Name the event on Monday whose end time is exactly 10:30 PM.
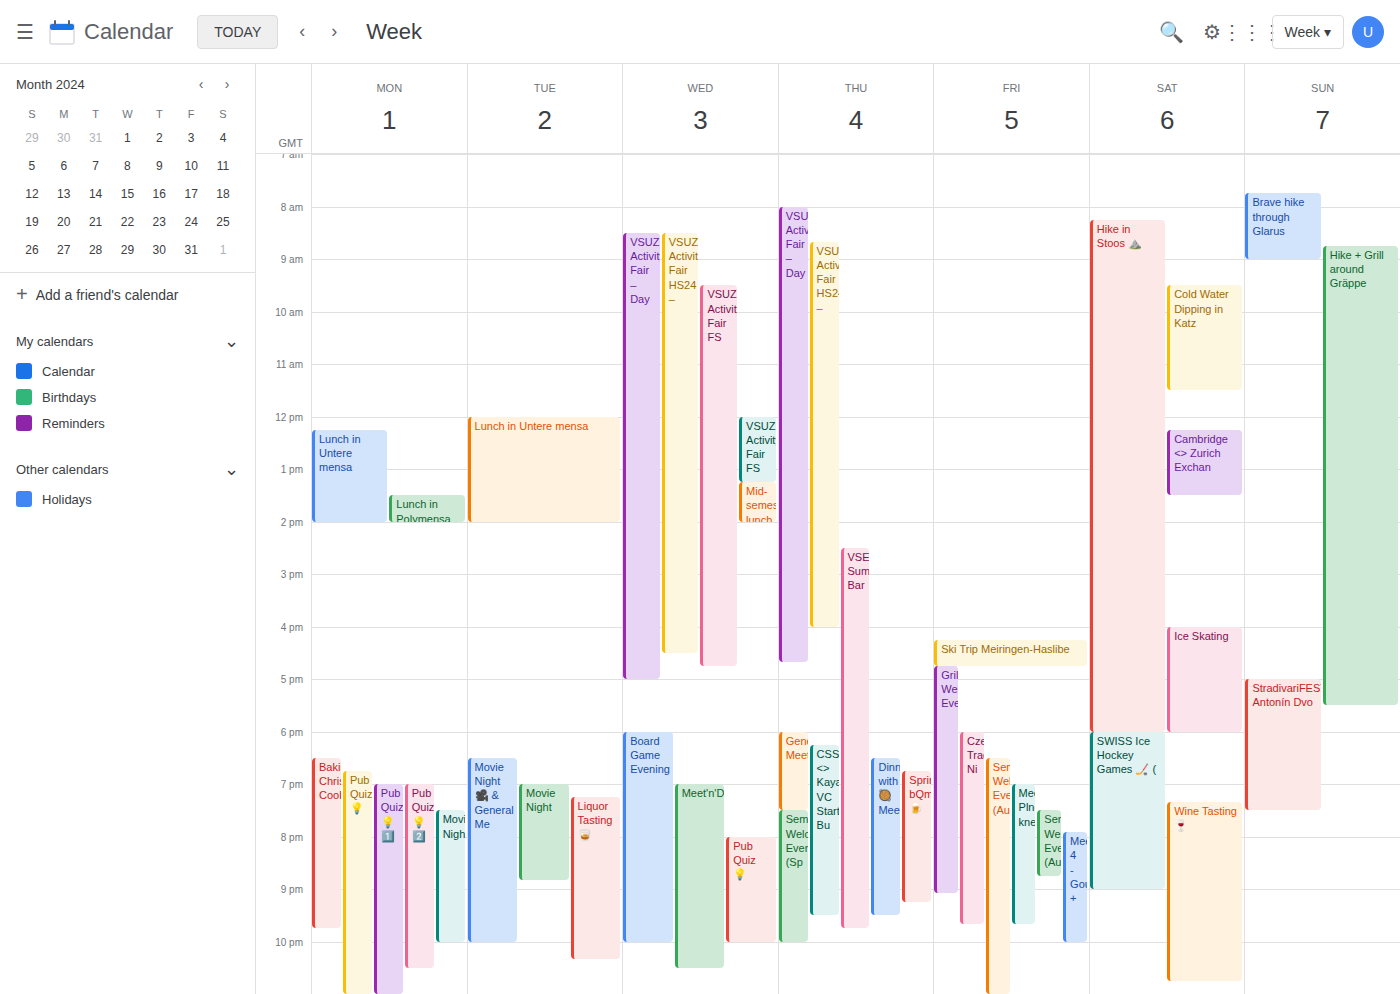
"Pub Quiz 💡 2️⃣"